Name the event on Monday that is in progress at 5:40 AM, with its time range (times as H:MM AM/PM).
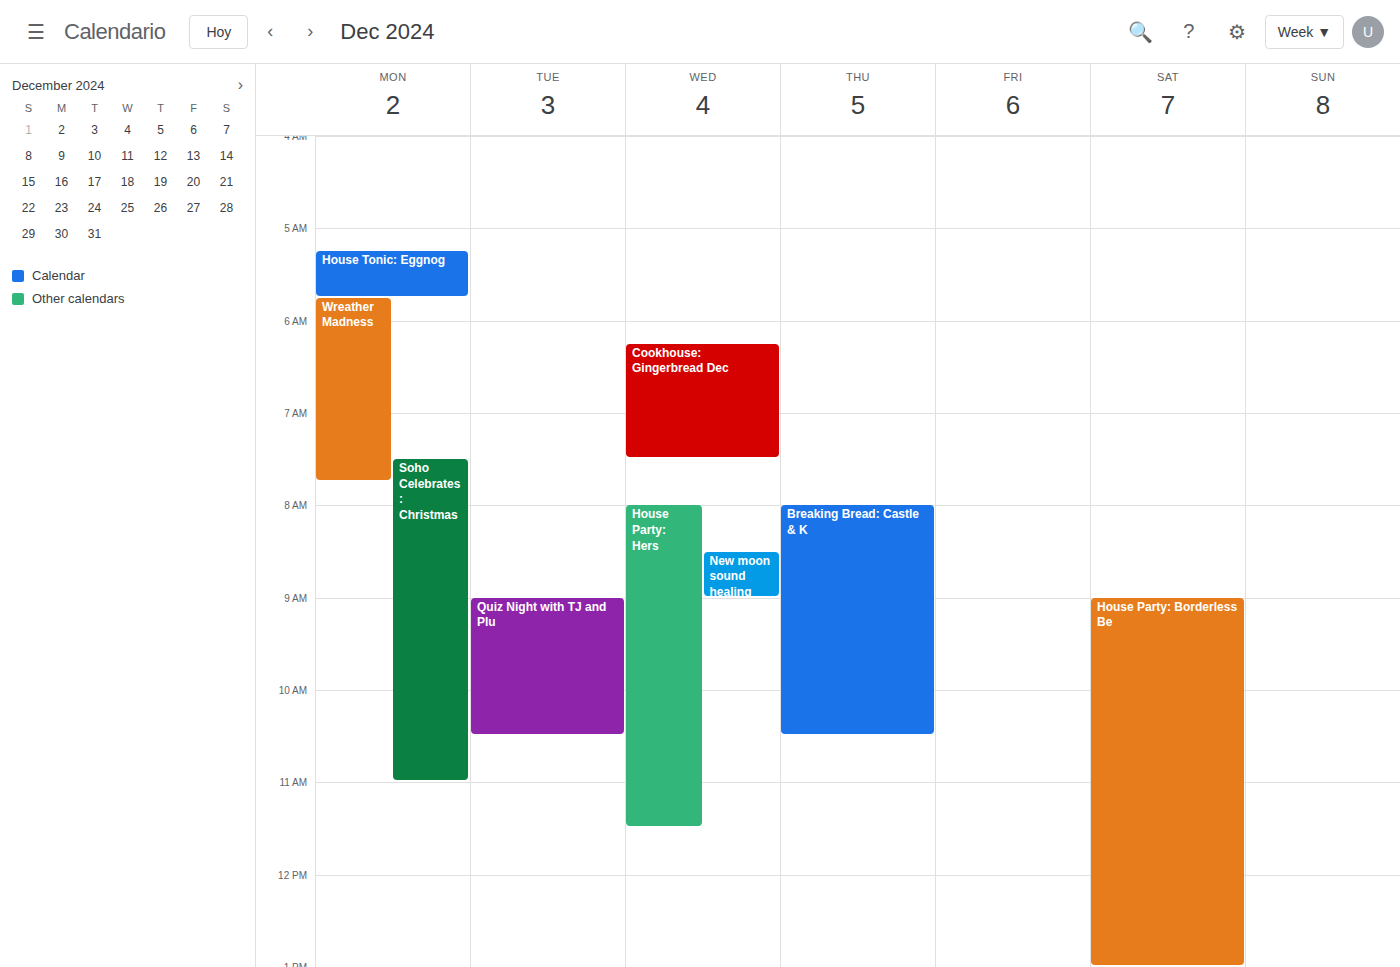
"House Tonic: Eggnog", 5:15 AM to 5:45 AM